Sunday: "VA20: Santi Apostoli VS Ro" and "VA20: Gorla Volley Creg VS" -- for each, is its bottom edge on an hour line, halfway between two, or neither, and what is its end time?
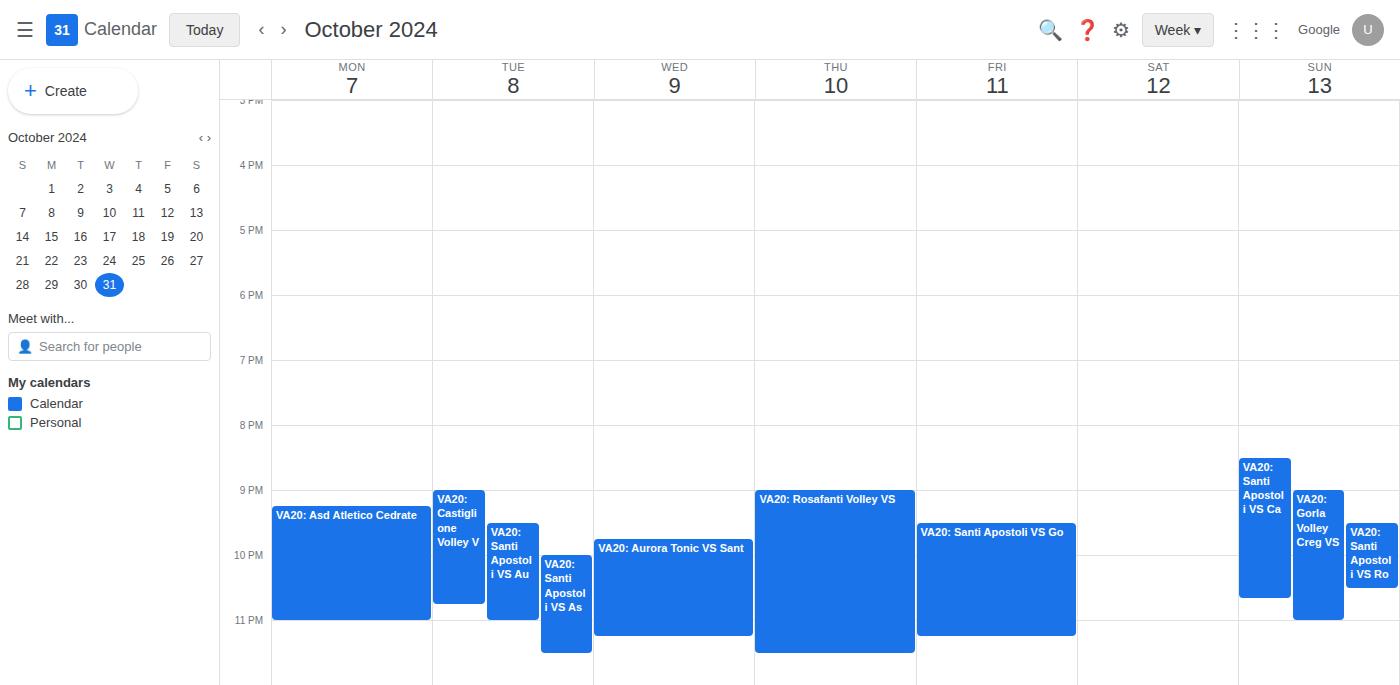
"VA20: Santi Apostoli VS Ro": 10:30 PM, halfway between the 10 PM and 11 PM lines. "VA20: Gorla Volley Creg VS": 11:00 PM, exactly on the 11 PM line.